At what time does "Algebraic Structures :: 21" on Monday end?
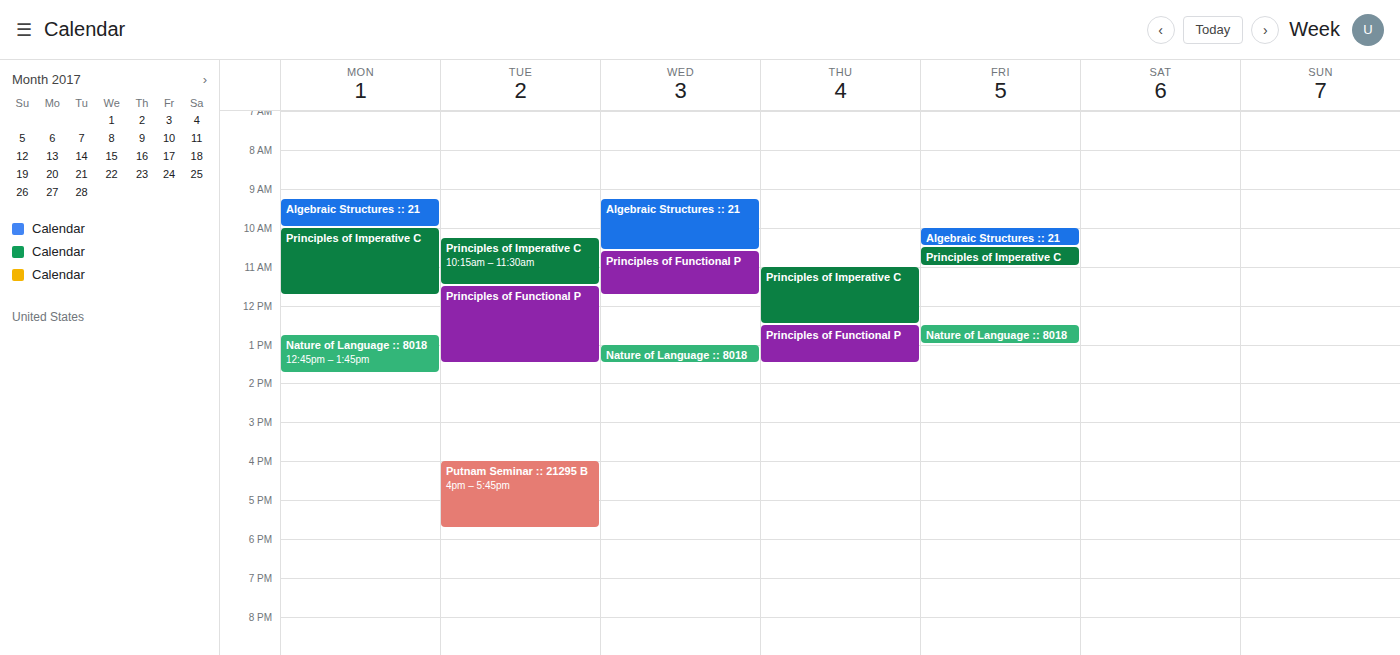
10:00 AM